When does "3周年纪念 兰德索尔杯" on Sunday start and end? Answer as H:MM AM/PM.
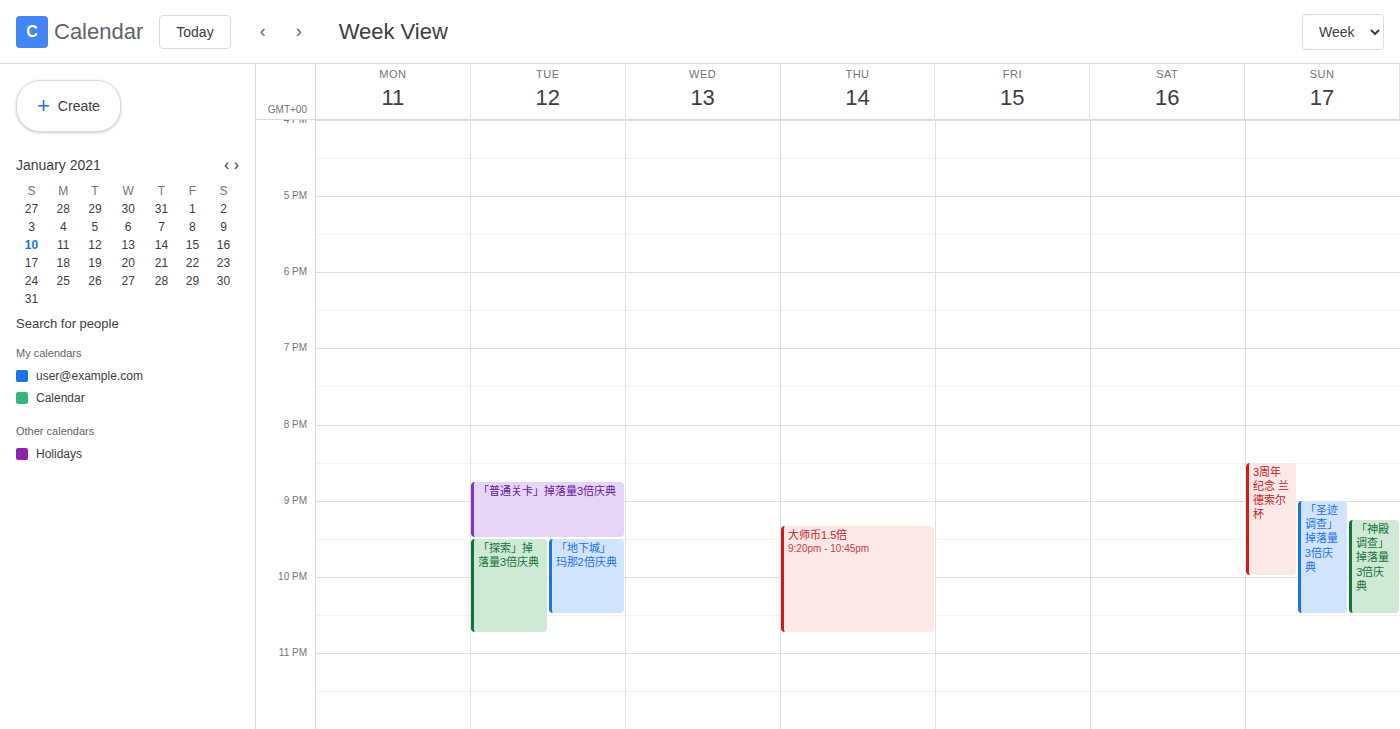
8:30 PM to 10:00 PM